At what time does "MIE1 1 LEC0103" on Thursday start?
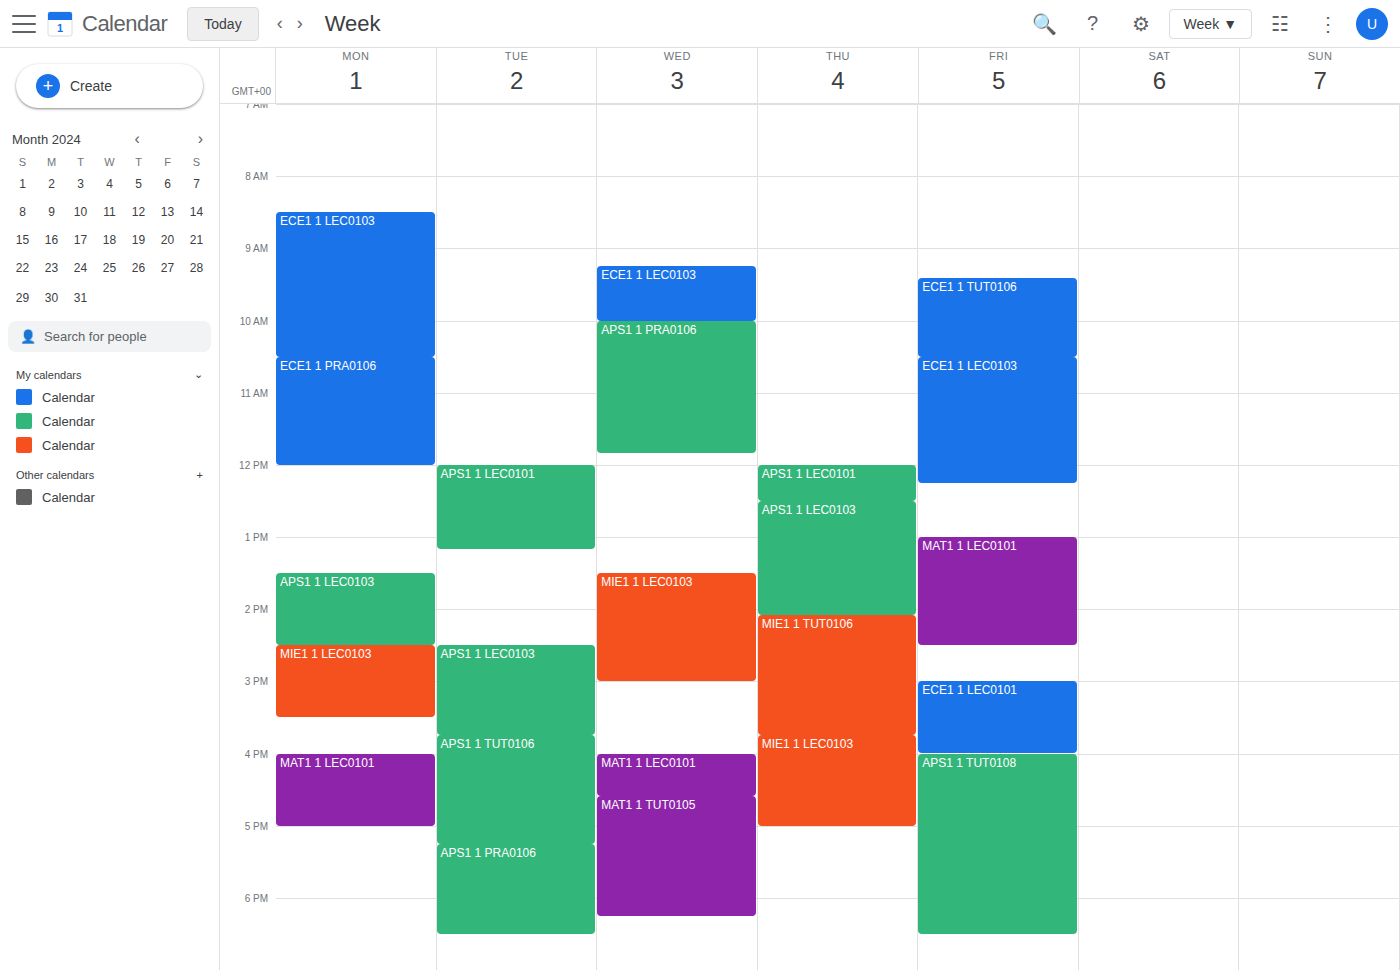
15:45